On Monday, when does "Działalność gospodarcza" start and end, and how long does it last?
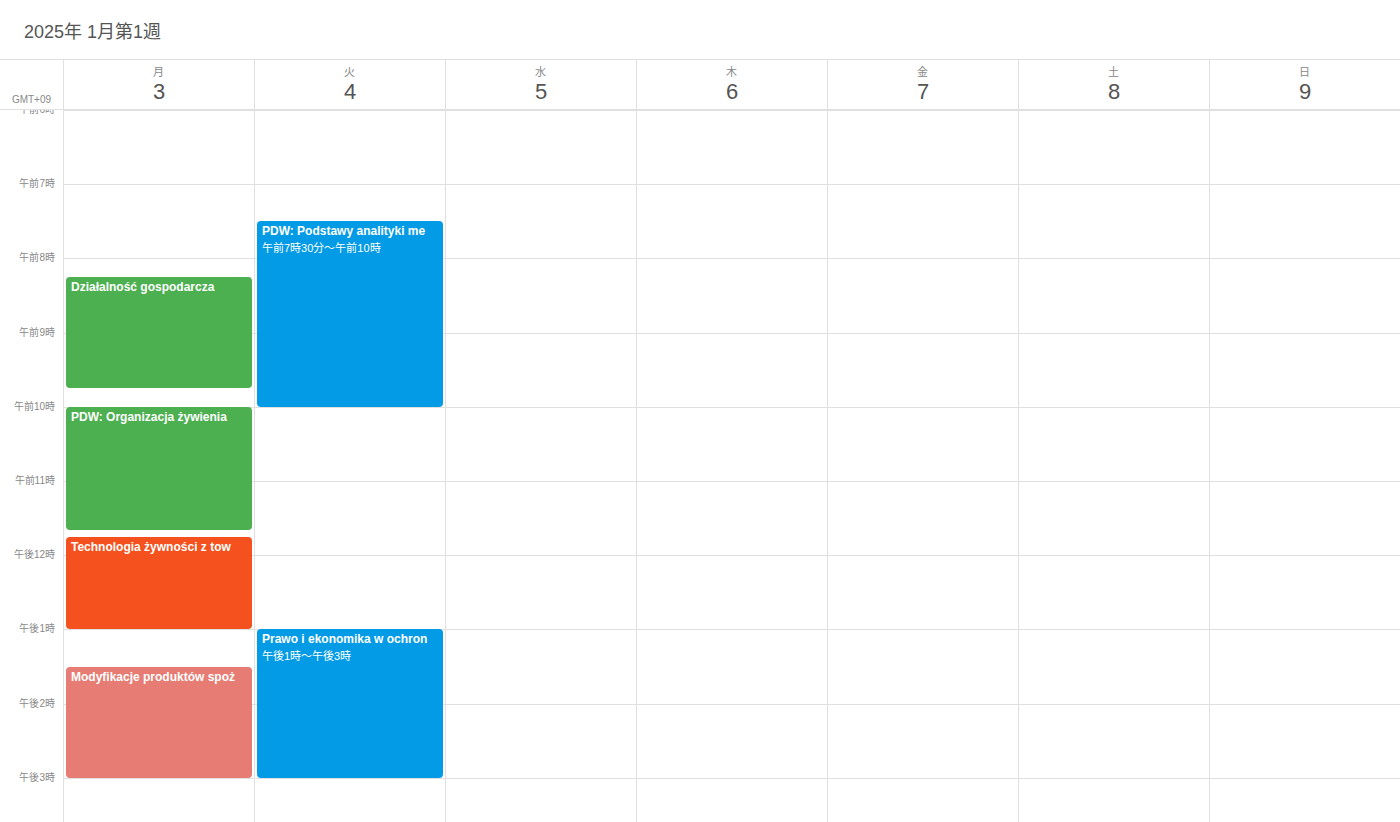
8:15 AM to 9:45 AM, 1 hour 30 minutes